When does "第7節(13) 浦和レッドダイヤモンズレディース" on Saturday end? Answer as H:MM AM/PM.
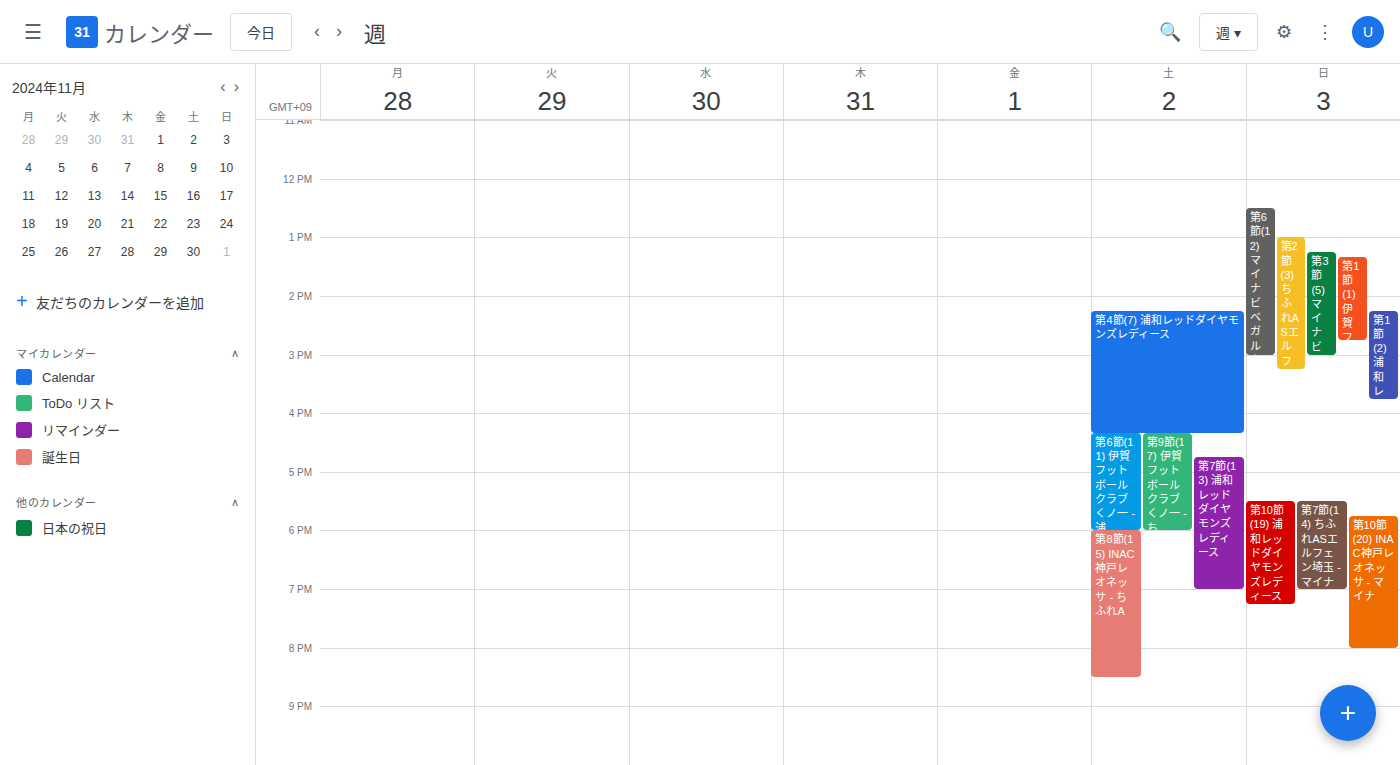
7:00 PM